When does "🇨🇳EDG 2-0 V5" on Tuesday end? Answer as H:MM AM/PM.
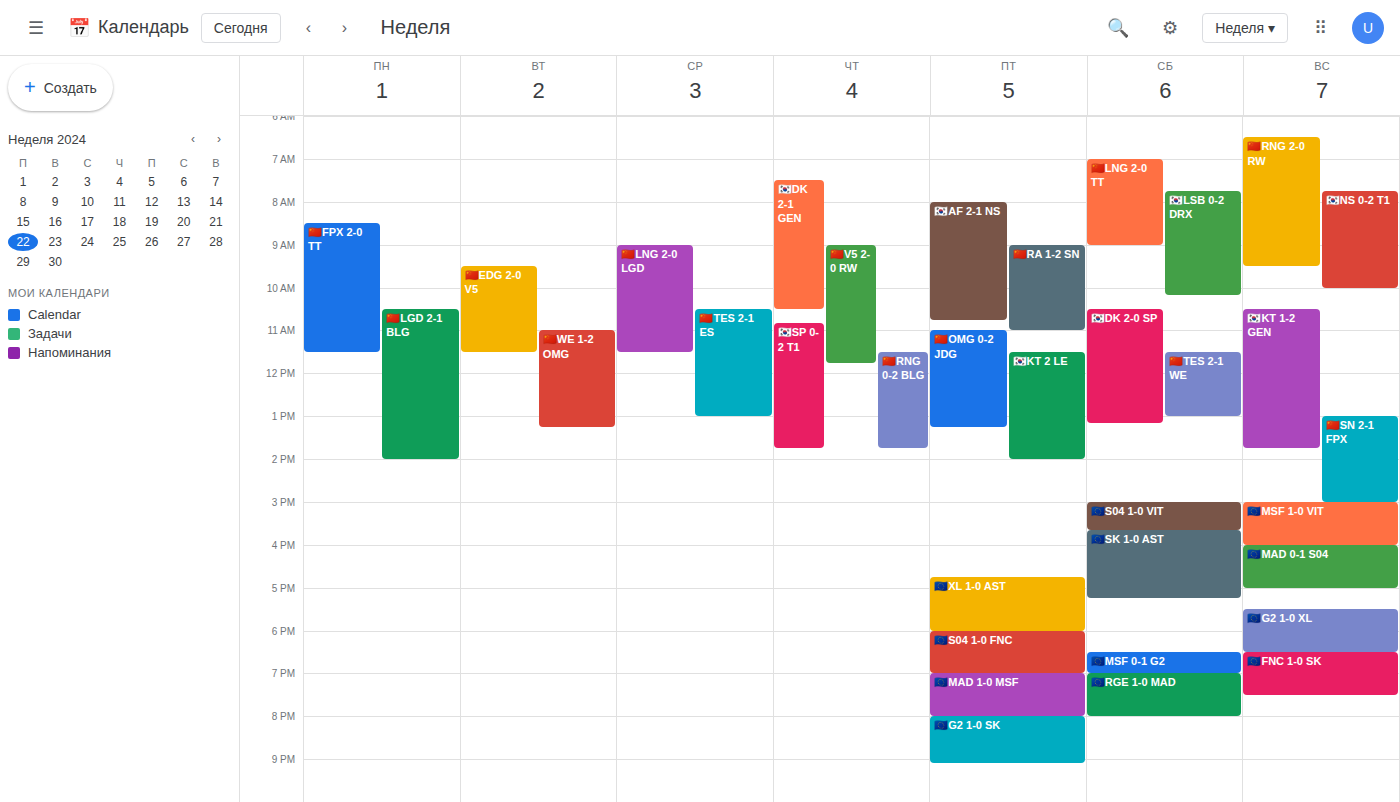
11:30 AM